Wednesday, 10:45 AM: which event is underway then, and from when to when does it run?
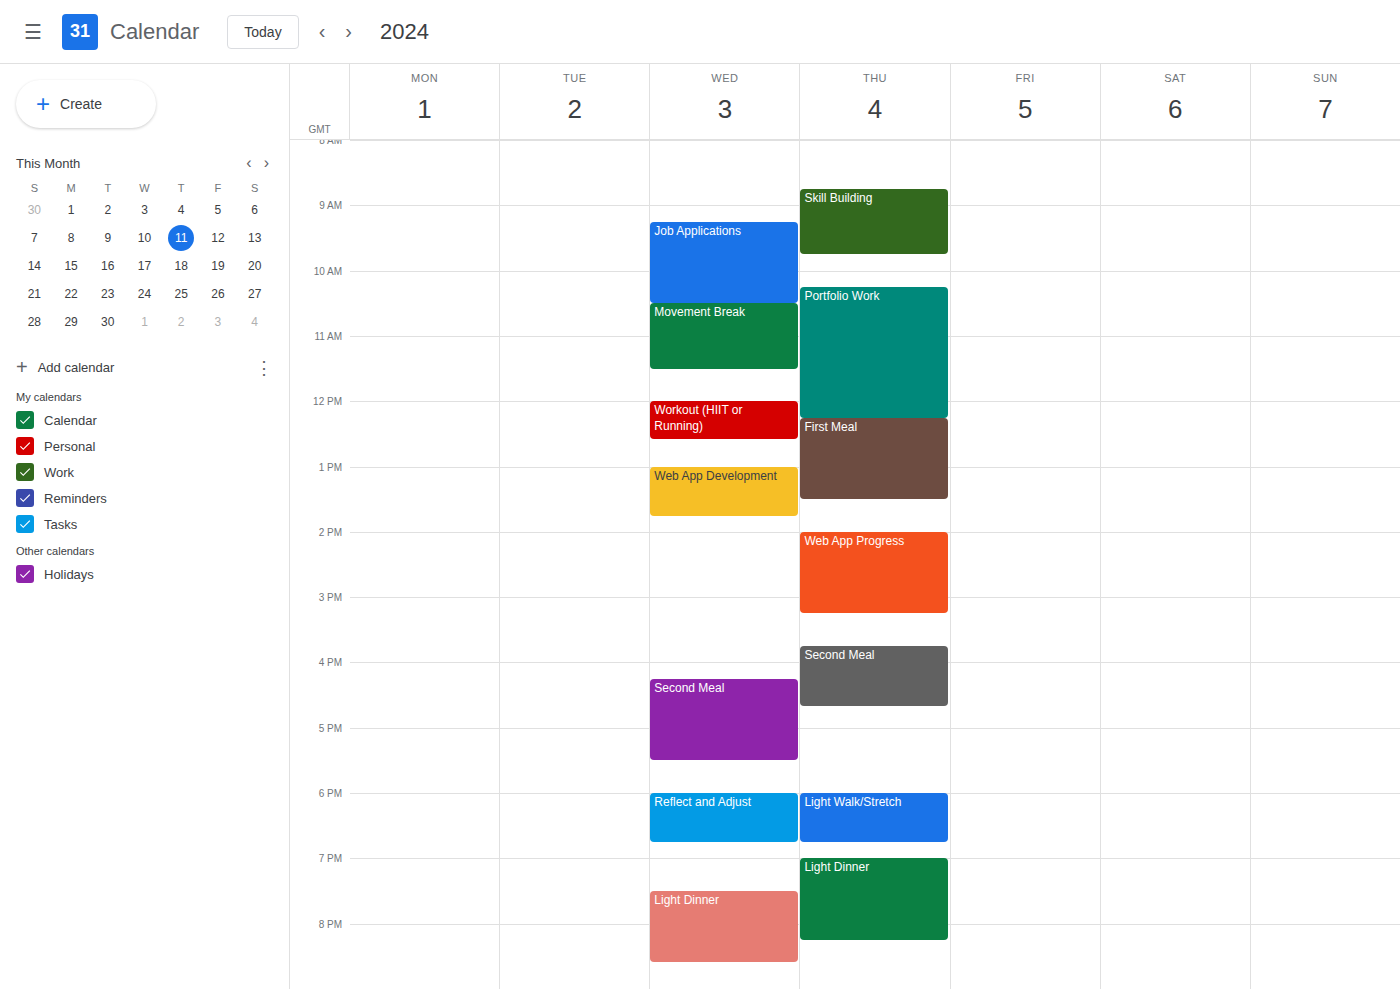
"Movement Break", 10:30 AM to 11:30 AM